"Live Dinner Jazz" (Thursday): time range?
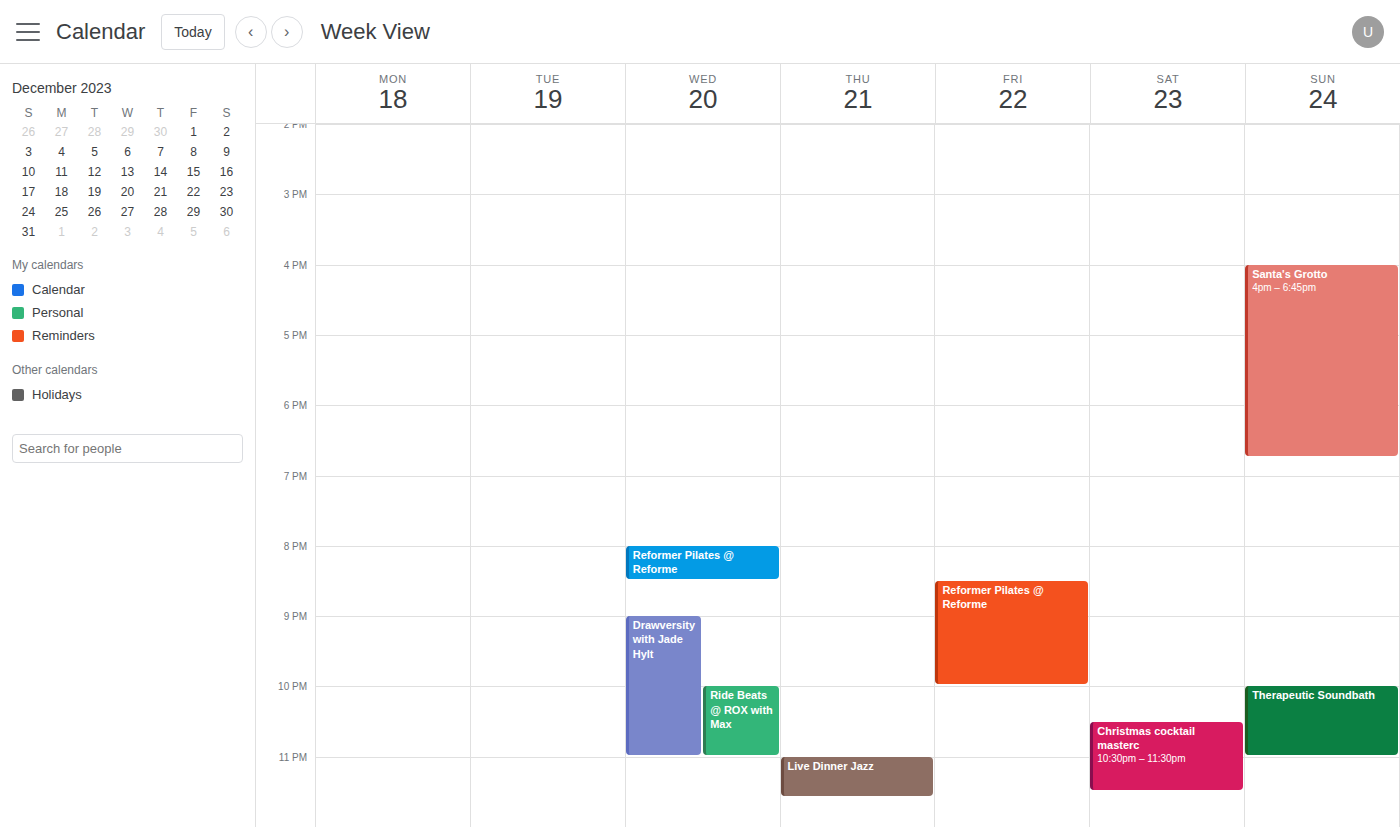
11:00 PM to 11:35 PM